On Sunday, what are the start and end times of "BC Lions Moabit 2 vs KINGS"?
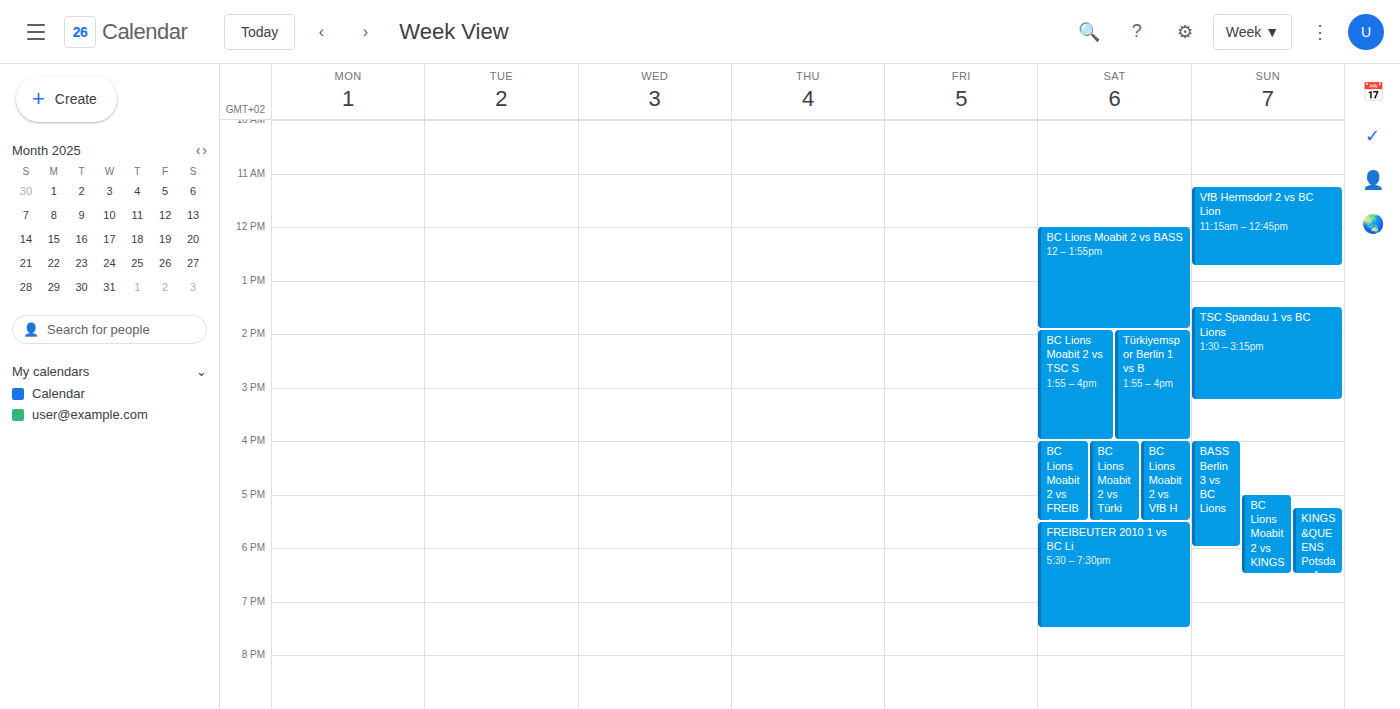
5:00 PM to 6:30 PM